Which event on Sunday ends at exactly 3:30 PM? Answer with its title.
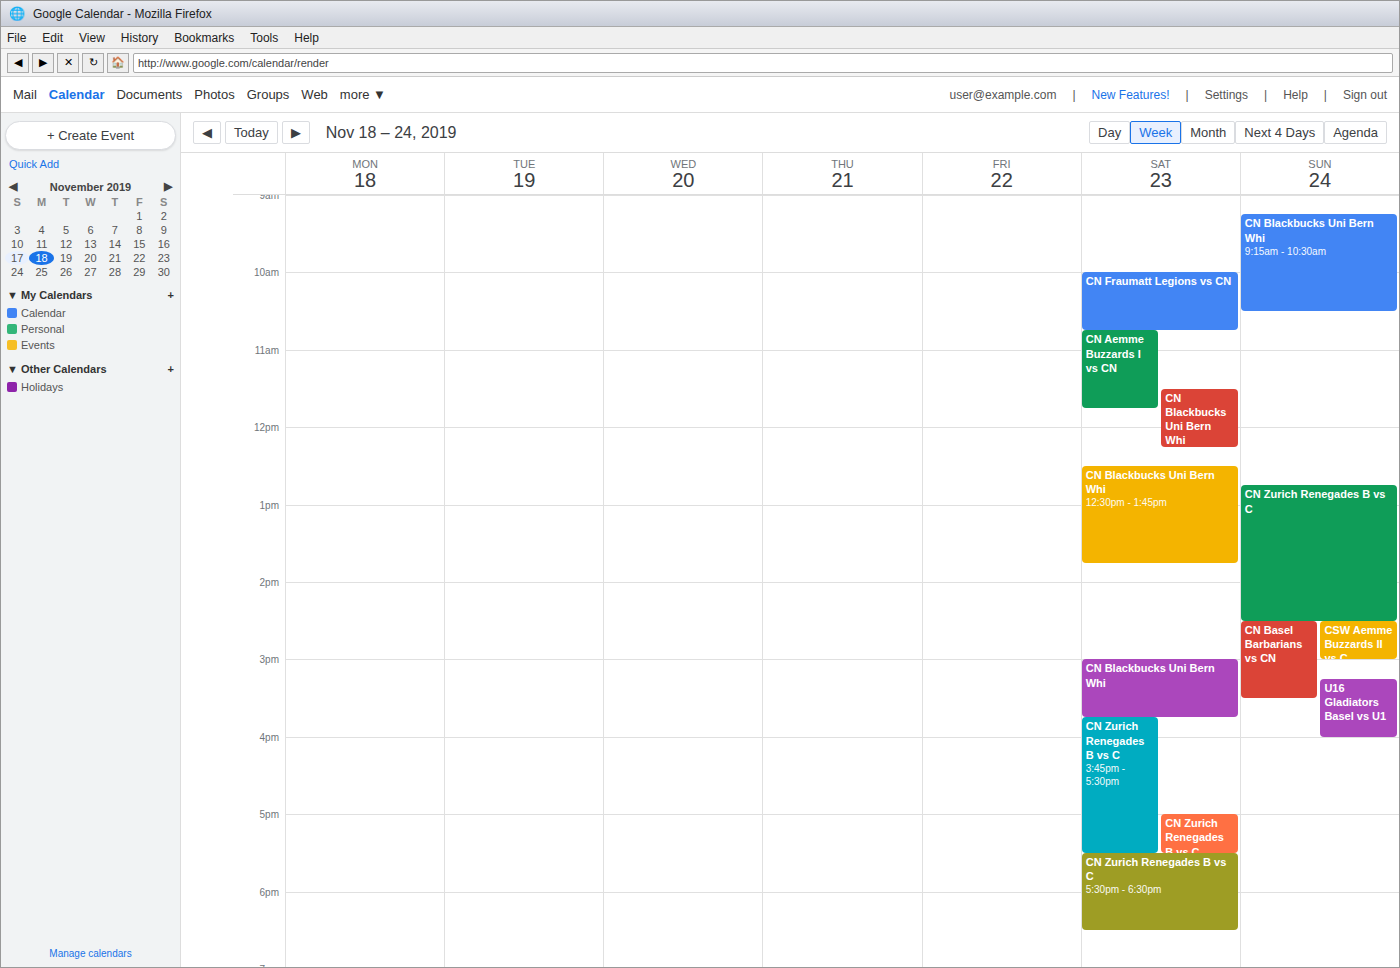
"CN Basel Barbarians vs CN"